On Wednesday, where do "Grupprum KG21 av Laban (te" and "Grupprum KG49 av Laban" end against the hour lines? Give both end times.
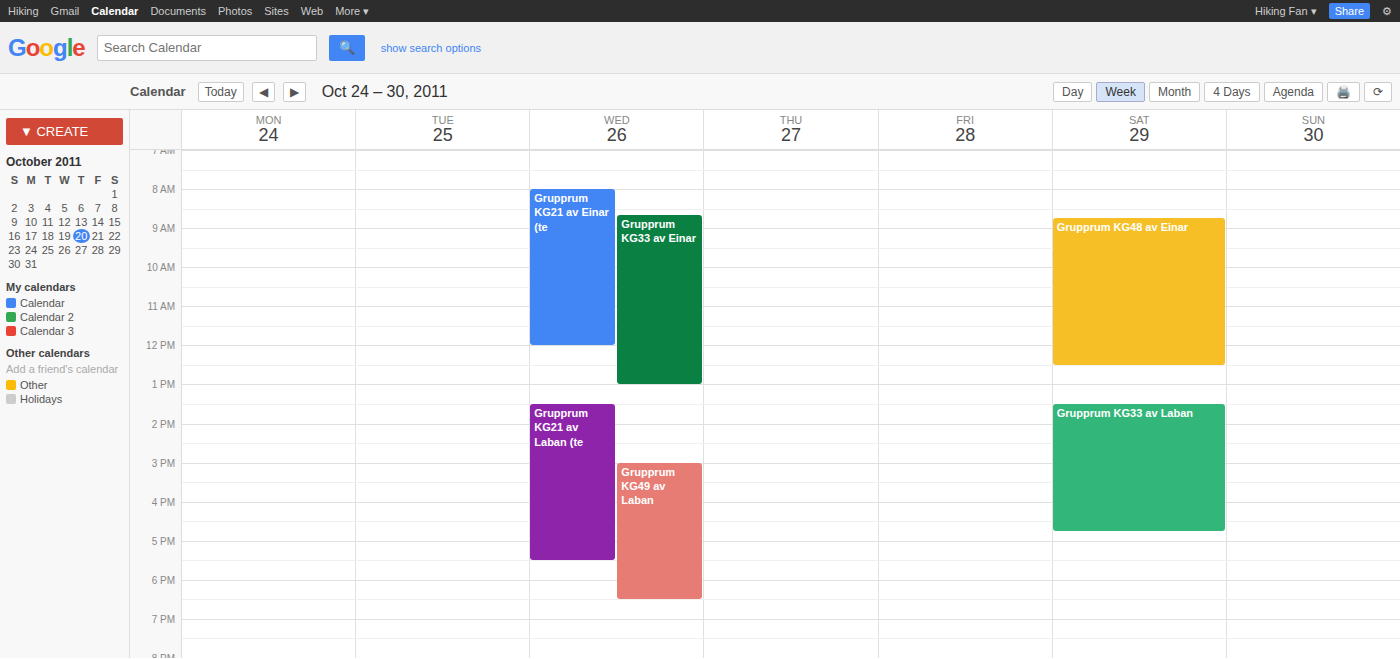
"Grupprum KG21 av Laban (te": 5:30 PM, halfway between the 5 PM and 6 PM lines. "Grupprum KG49 av Laban": 6:30 PM, halfway between the 6 PM and 7 PM lines.